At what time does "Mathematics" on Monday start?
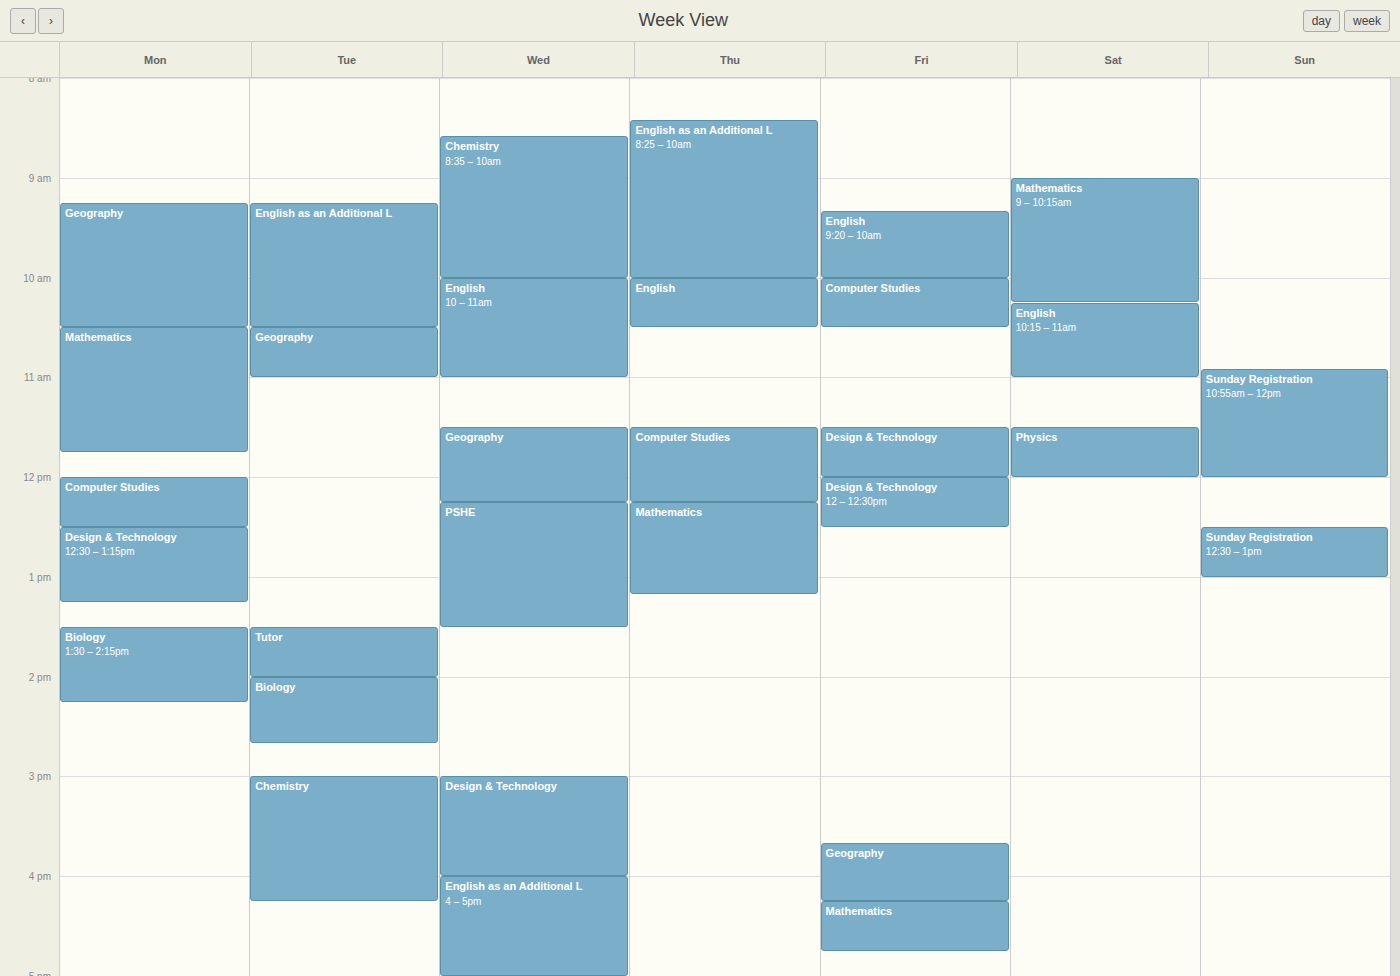
10:30